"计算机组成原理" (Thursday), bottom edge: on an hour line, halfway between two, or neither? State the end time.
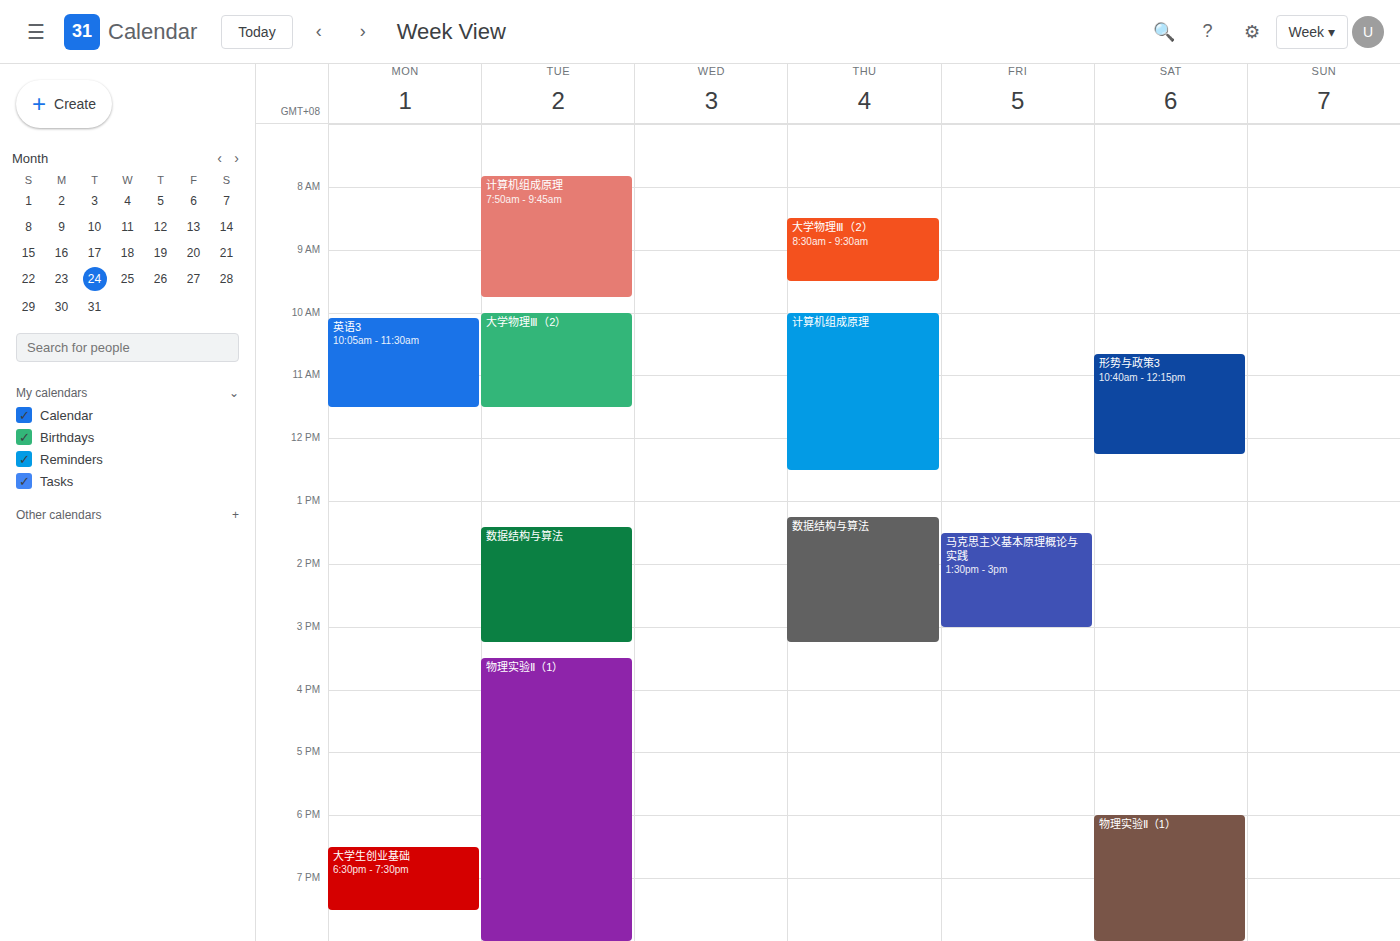
12:30 PM -- halfway between the 12 PM and 1 PM lines.